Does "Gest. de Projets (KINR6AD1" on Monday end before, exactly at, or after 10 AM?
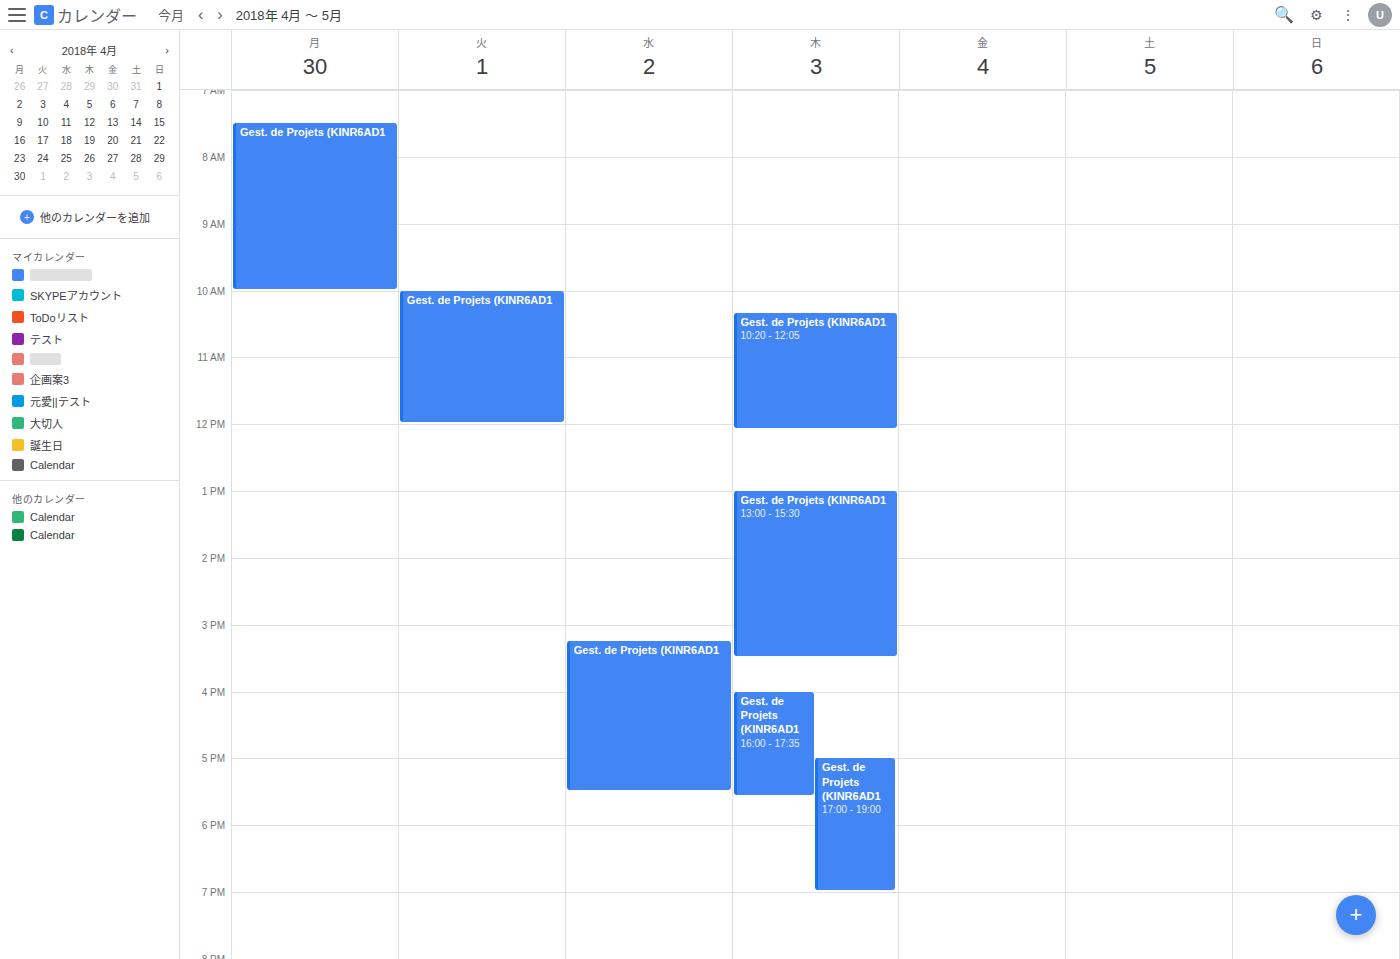
10:00 AM -- exactly at 10 AM, on the 10 AM line.